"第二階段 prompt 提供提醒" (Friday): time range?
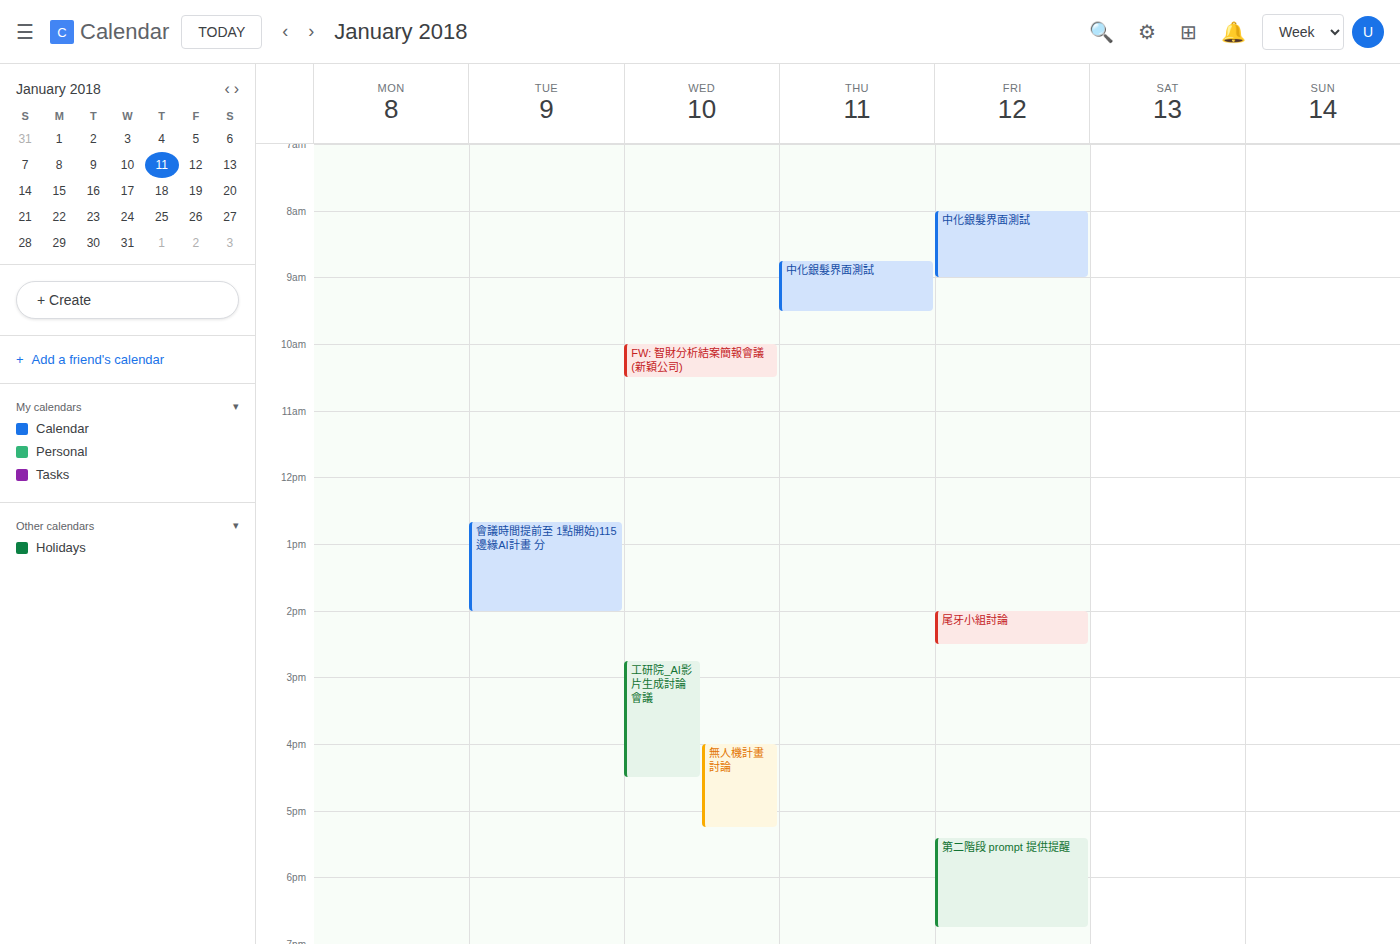
5:25 PM to 6:45 PM